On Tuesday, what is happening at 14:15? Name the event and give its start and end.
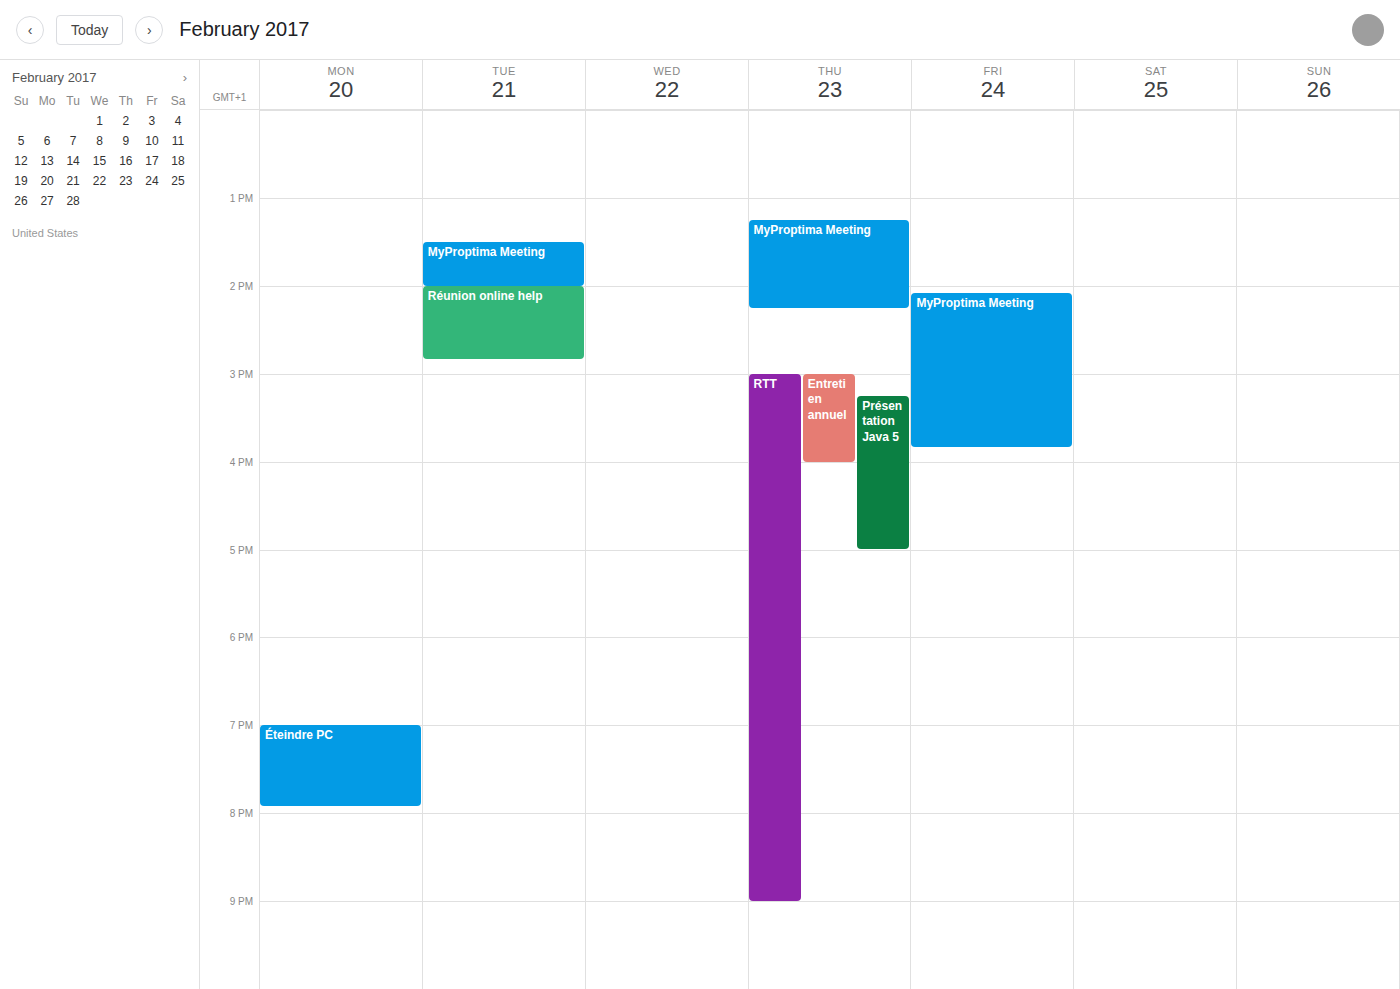
"Réunion online help", 14:00 to 14:50